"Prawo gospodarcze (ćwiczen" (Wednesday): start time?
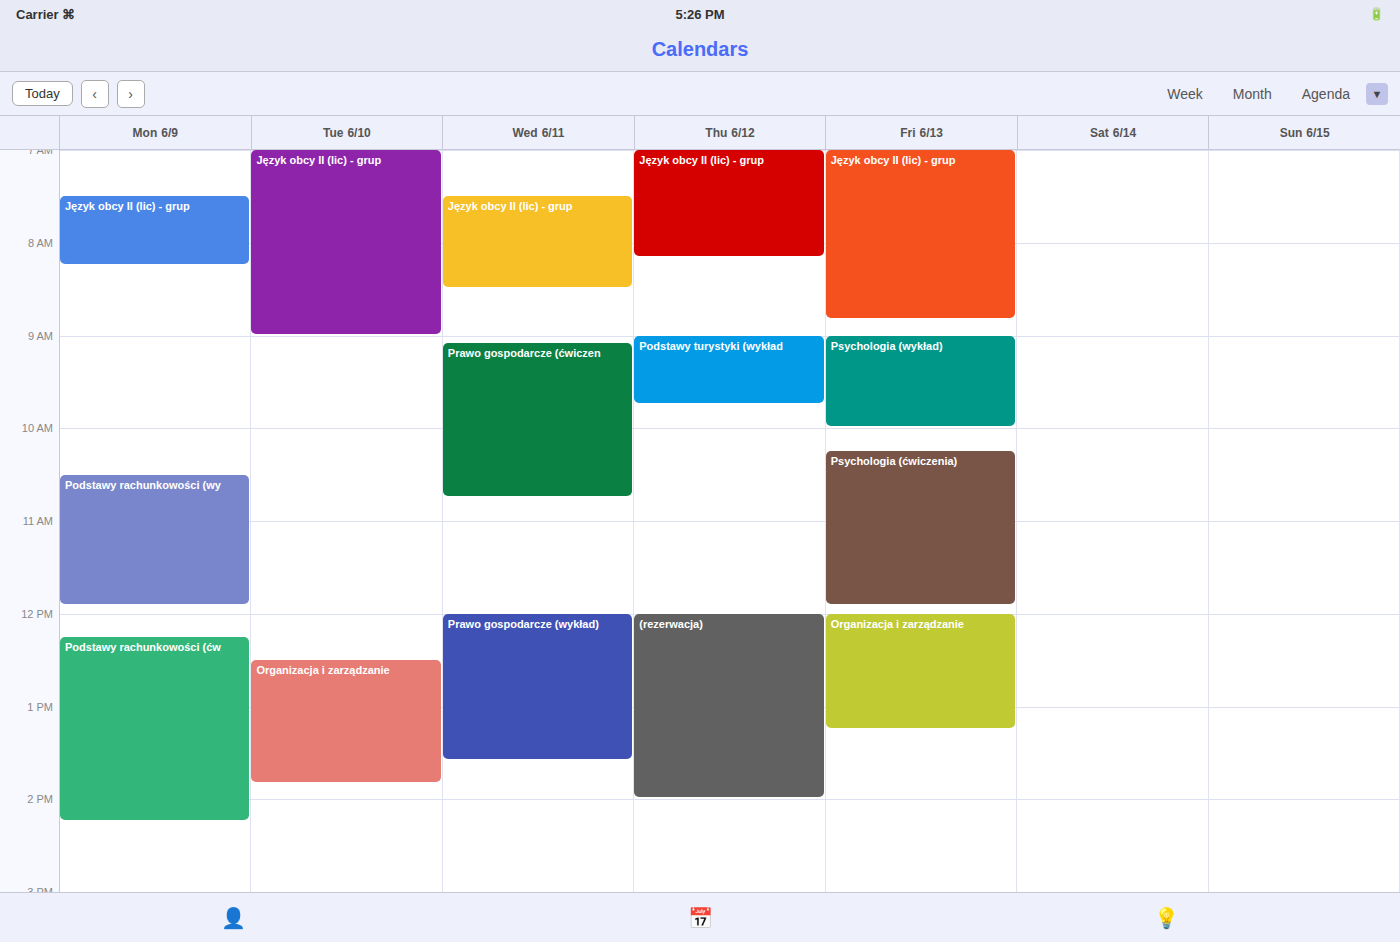
09:05